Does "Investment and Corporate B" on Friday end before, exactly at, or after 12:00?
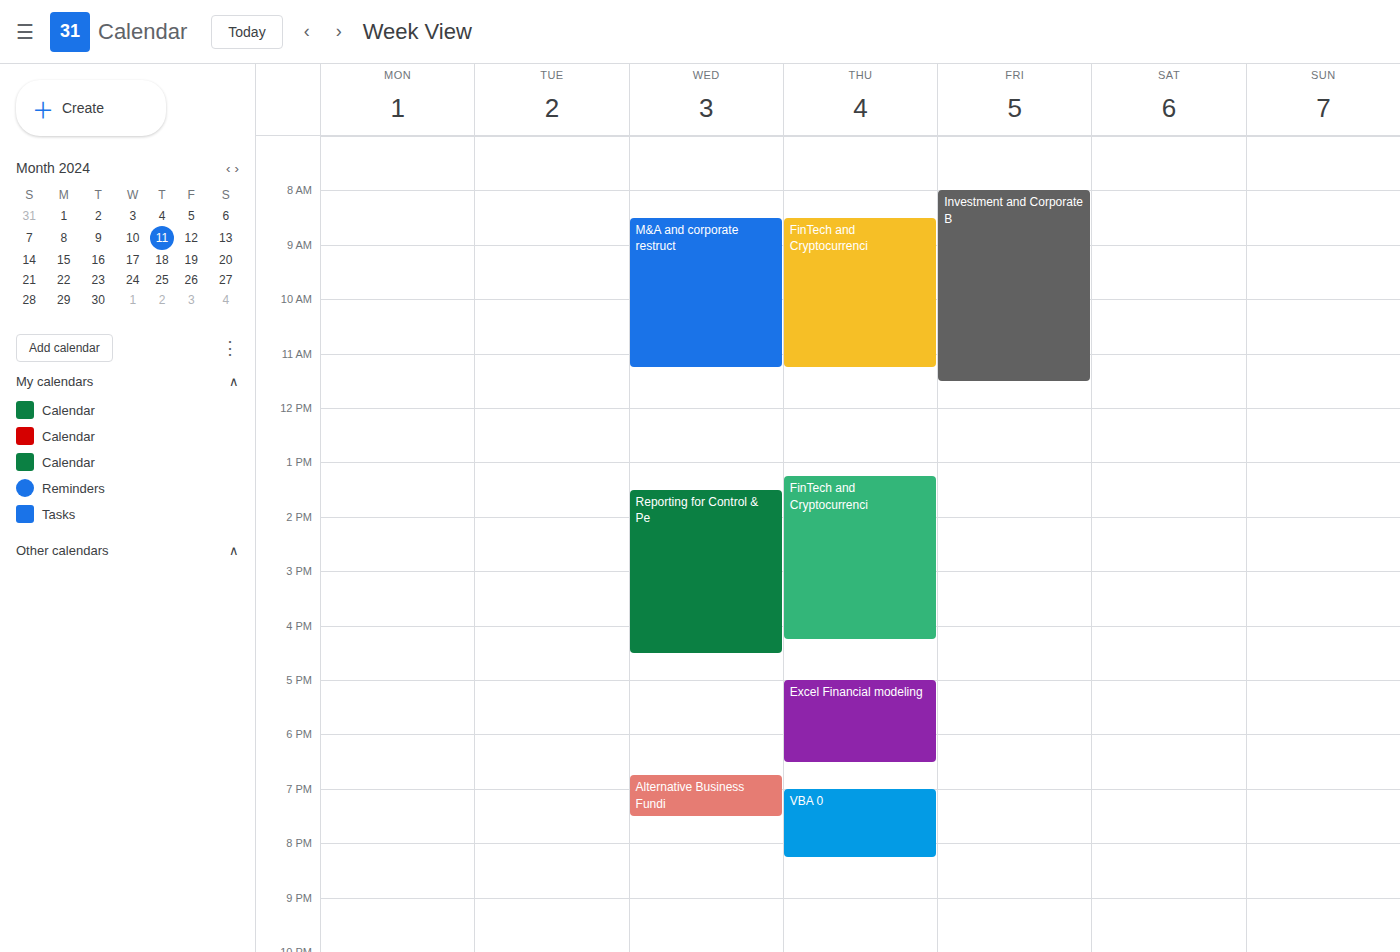
11:30 -- before 12:00, 30 minutes above the 12:00 line.